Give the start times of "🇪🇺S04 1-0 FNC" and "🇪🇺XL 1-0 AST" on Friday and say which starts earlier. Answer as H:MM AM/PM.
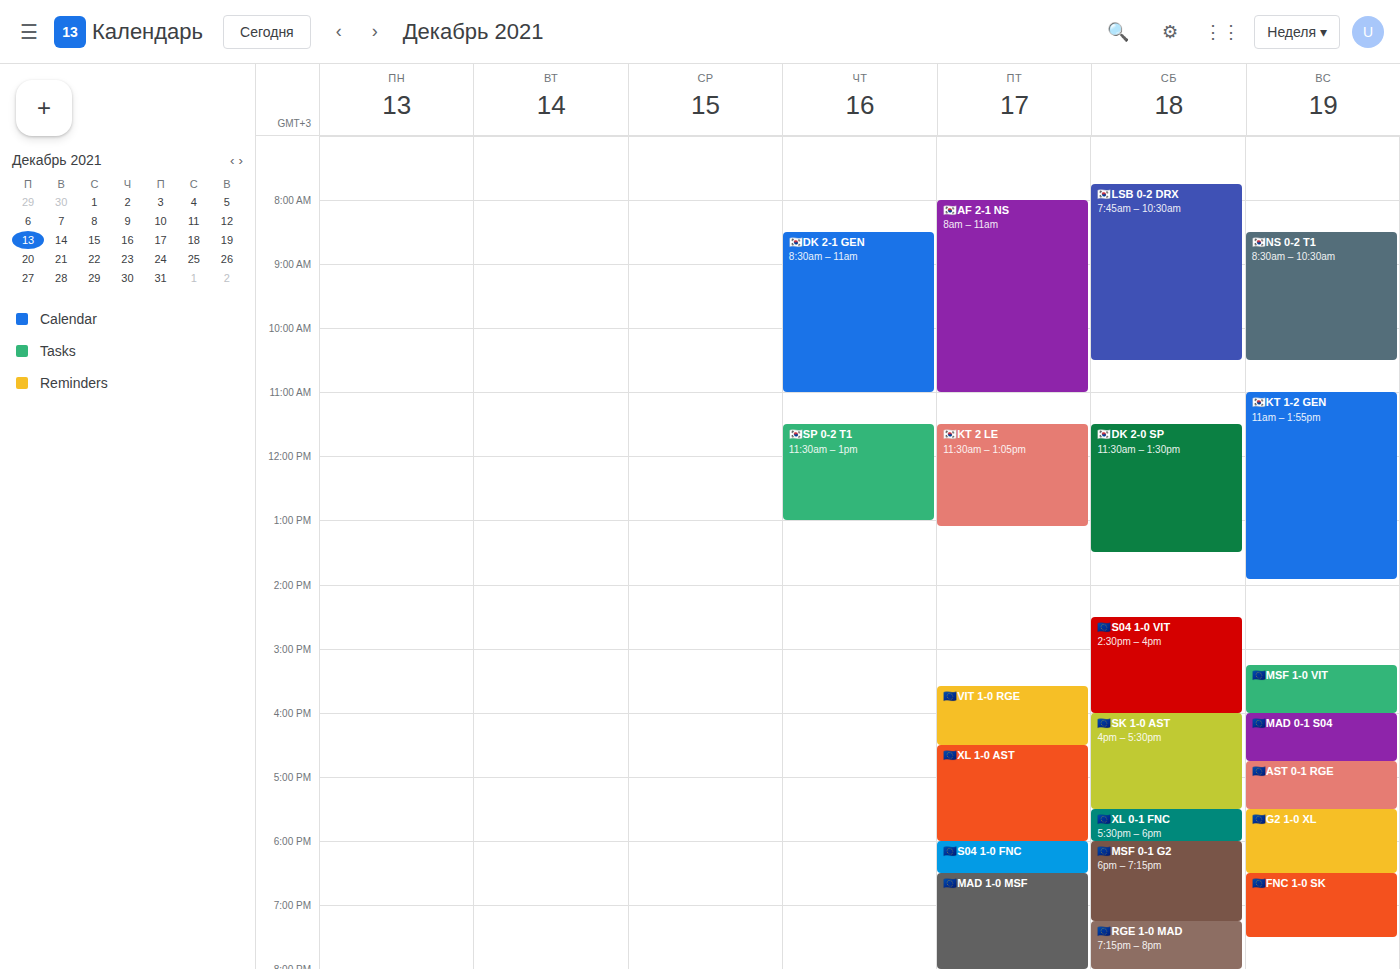
"🇪🇺XL 1-0 AST" 4:30 PM; "🇪🇺S04 1-0 FNC" 6:00 PM.